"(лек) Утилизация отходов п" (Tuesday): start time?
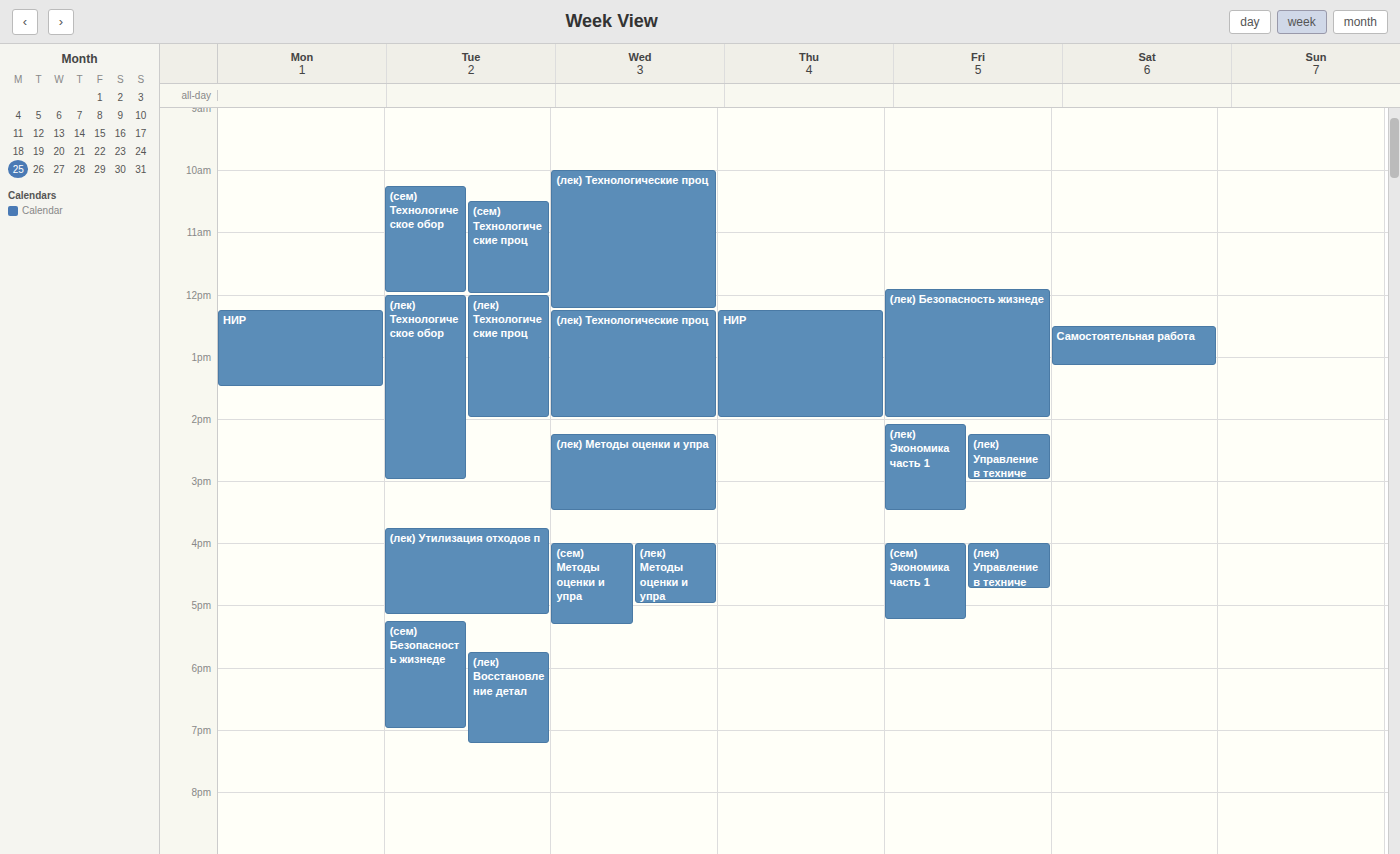
3:45 PM